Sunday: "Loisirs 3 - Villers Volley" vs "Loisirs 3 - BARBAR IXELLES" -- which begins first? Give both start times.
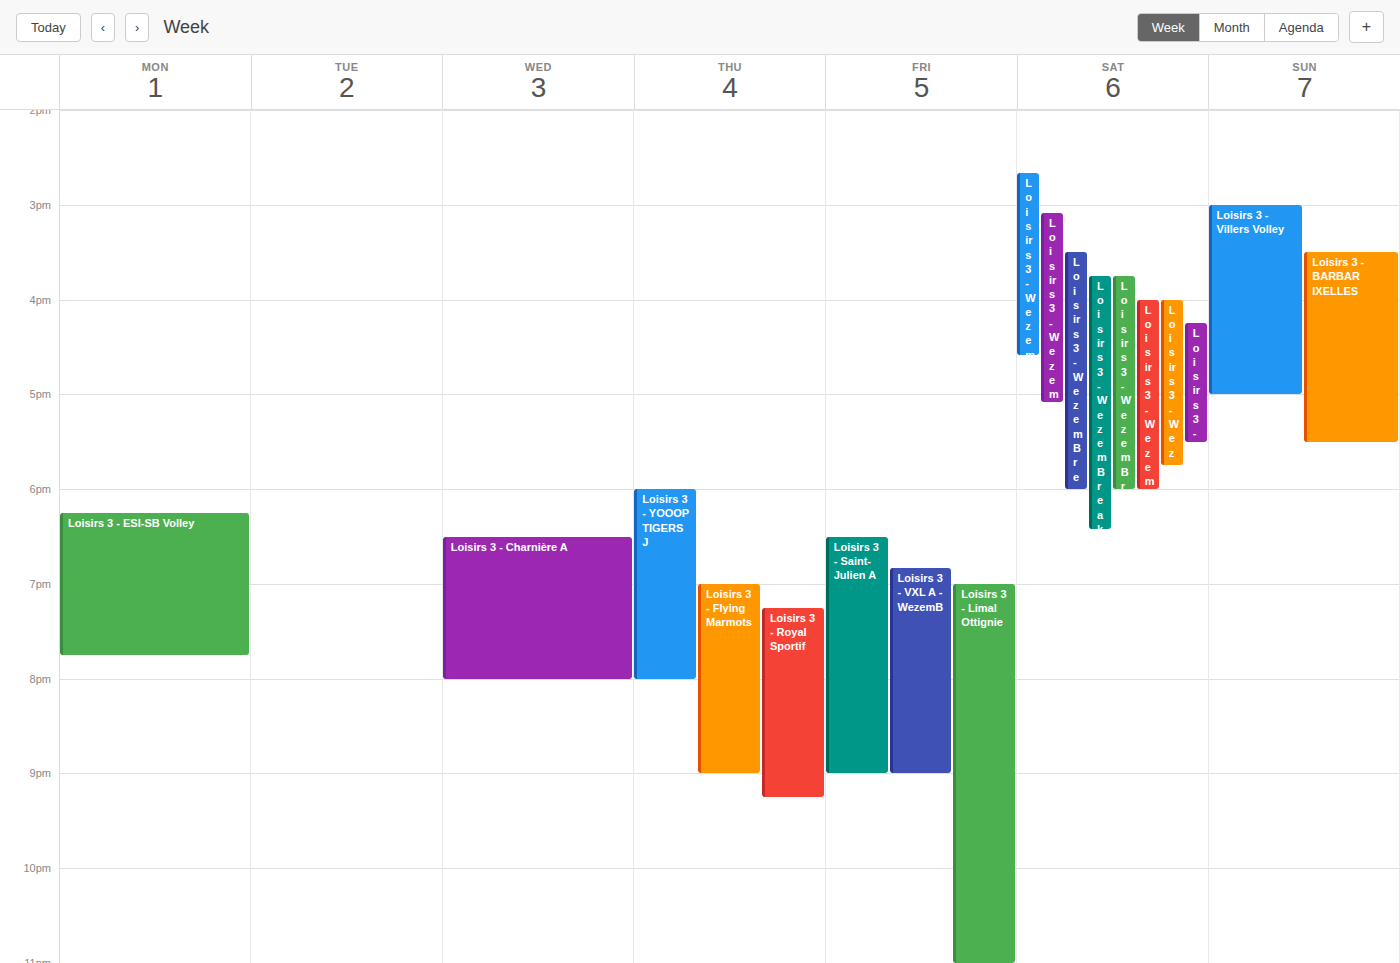
"Loisirs 3 - Villers Volley" 15:00; "Loisirs 3 - BARBAR IXELLES" 15:30.